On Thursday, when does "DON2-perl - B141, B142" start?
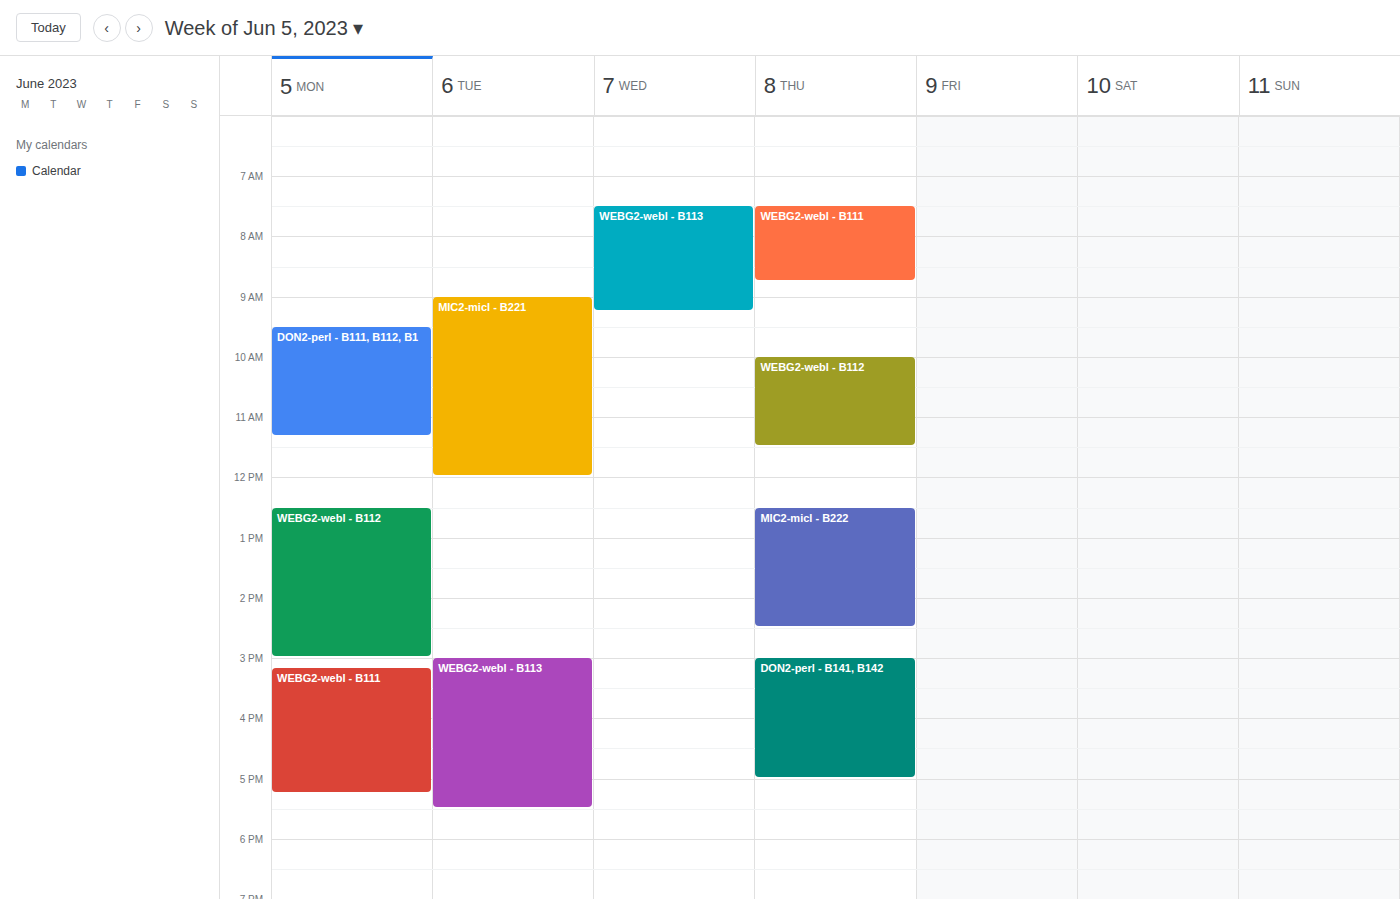
3:00 PM